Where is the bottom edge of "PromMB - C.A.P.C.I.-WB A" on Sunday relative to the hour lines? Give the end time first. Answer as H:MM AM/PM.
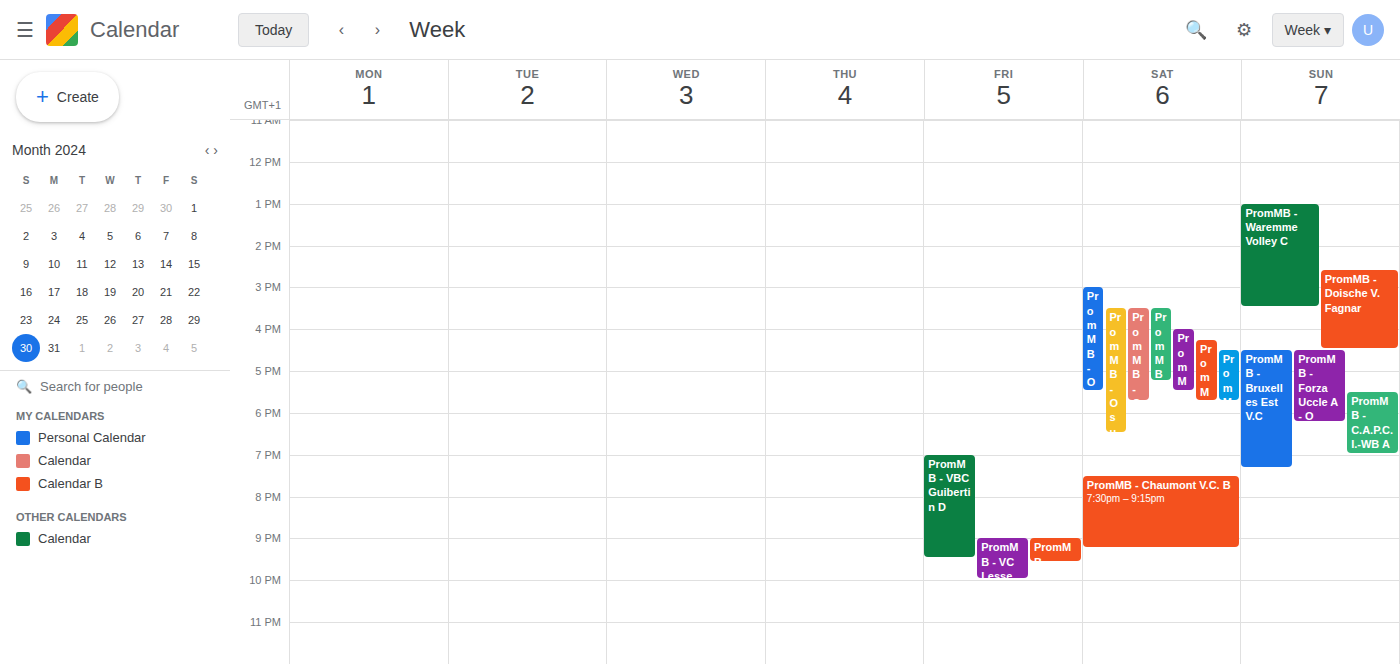
7:00 PM -- exactly on the 7 PM line.